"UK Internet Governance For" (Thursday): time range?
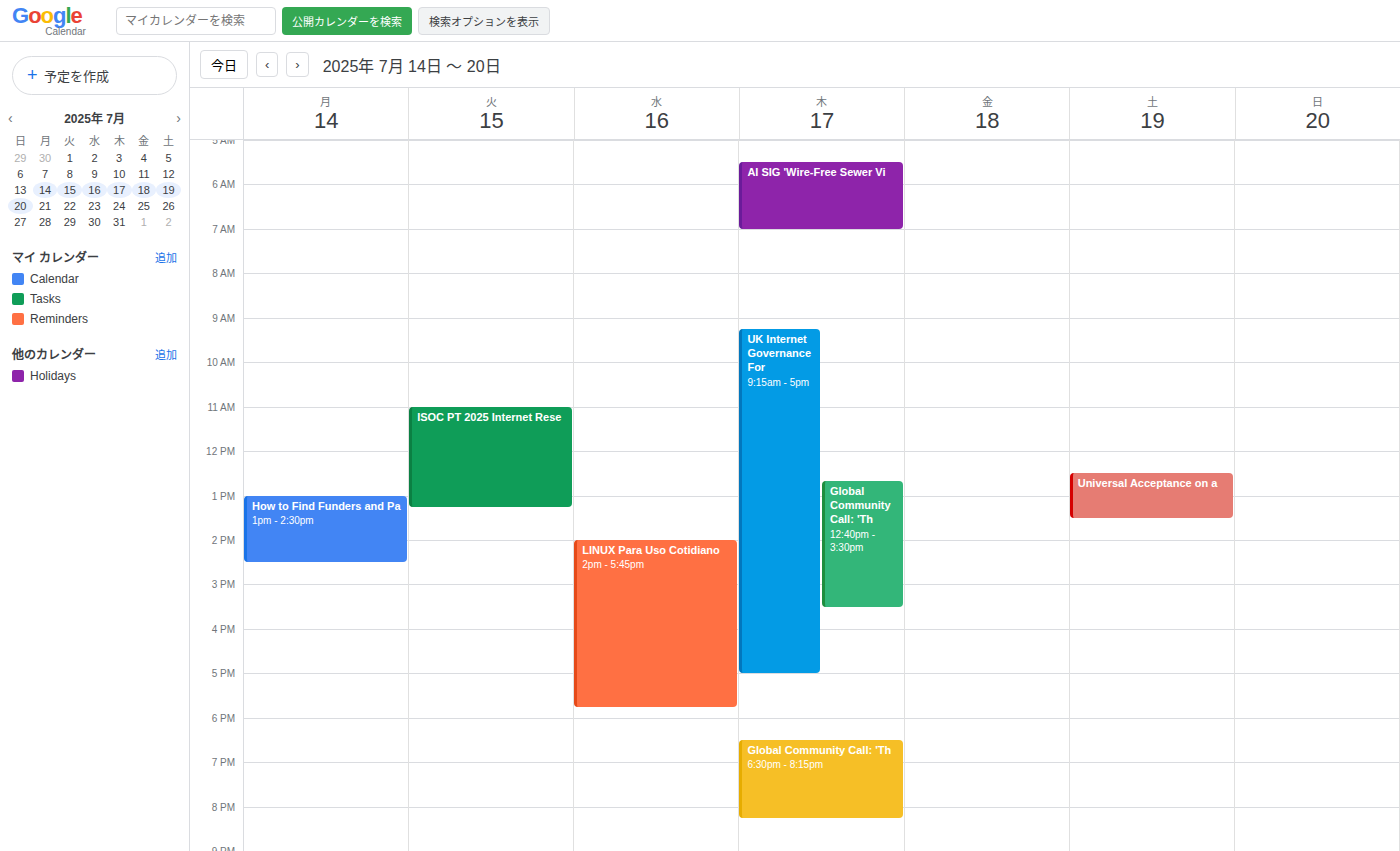
9:15 AM to 5:00 PM